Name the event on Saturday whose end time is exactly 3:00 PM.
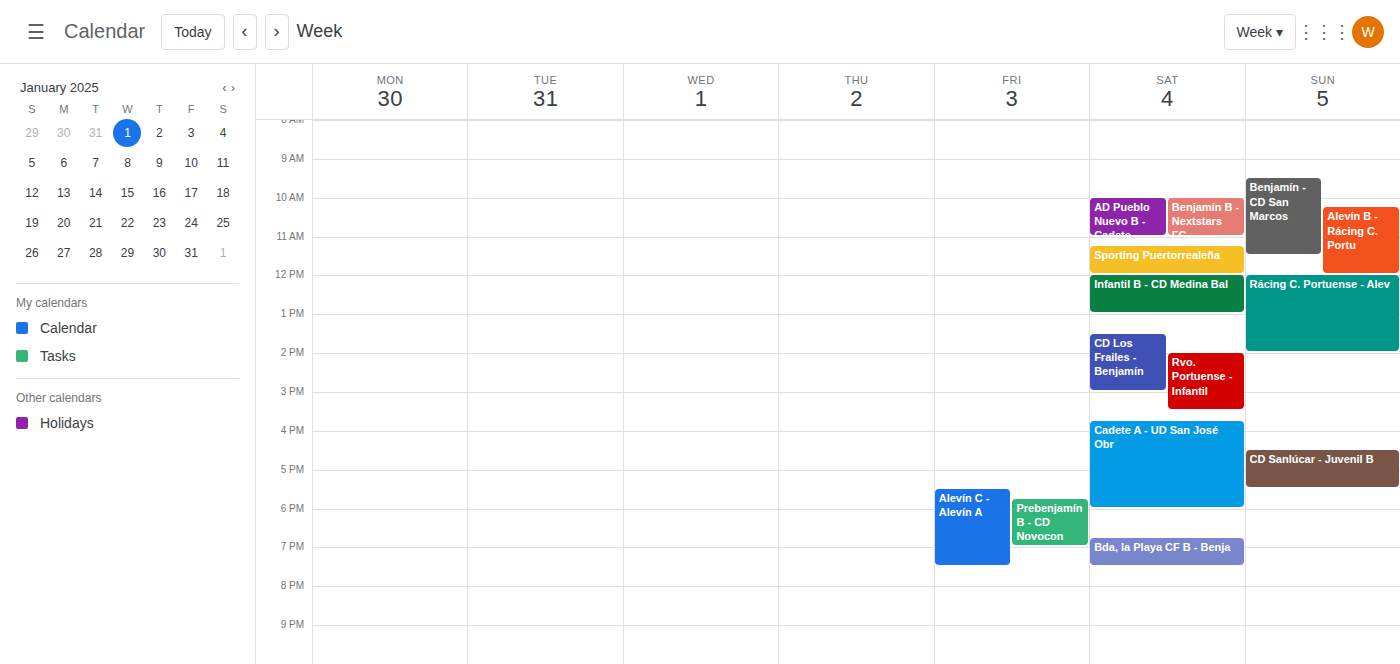
"CD Los Frailes - Benjamín"